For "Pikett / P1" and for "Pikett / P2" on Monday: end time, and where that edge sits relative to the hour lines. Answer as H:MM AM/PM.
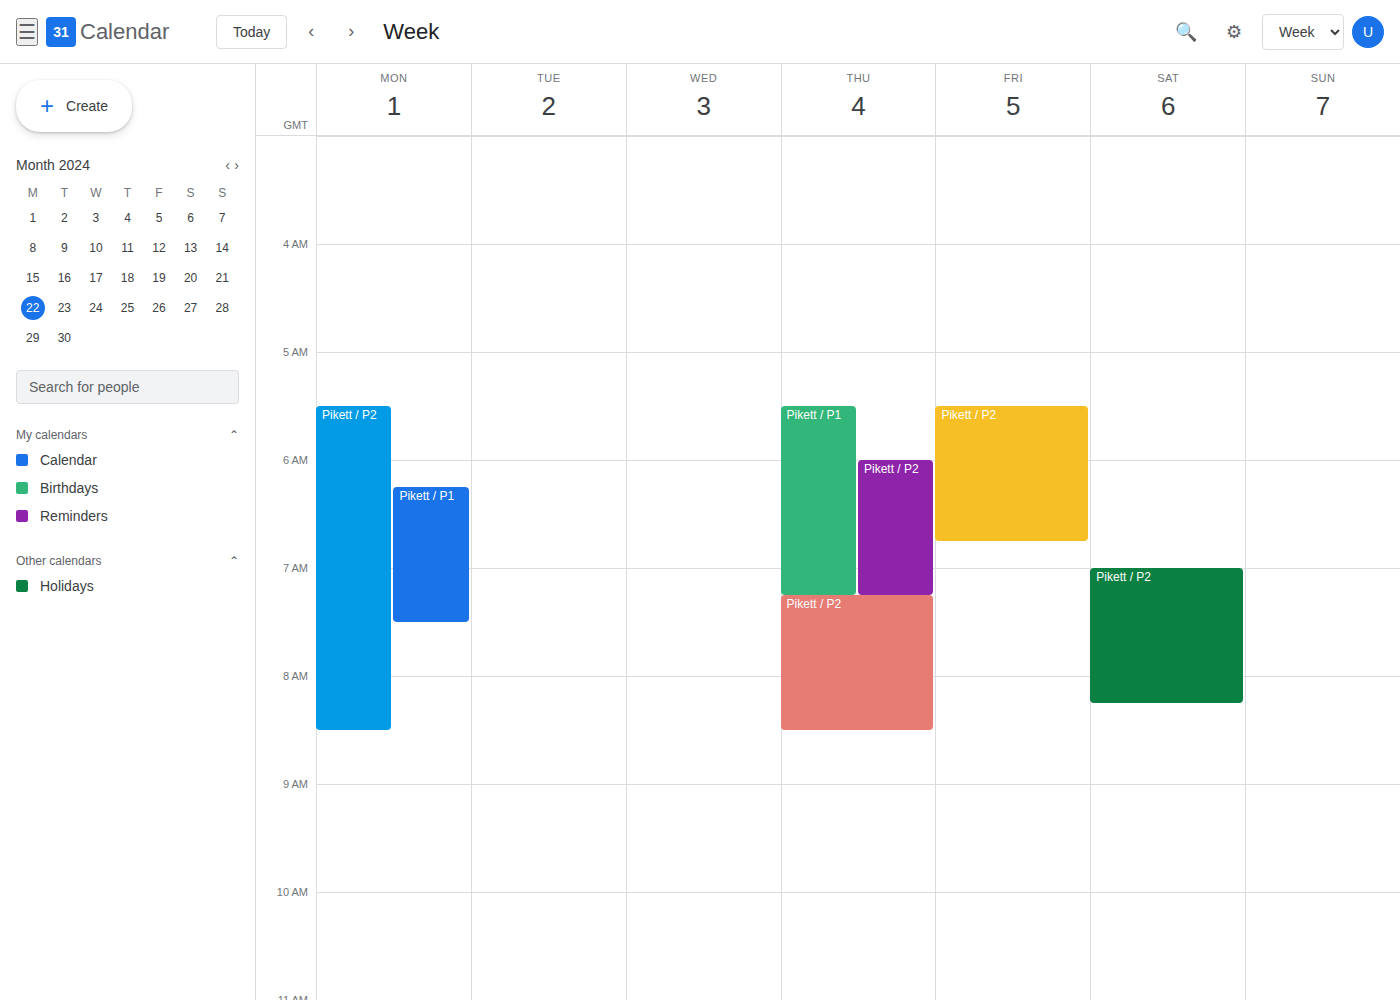
"Pikett / P1": 7:30 AM, halfway between the 7 AM and 8 AM lines. "Pikett / P2": 8:30 AM, halfway between the 8 AM and 9 AM lines.